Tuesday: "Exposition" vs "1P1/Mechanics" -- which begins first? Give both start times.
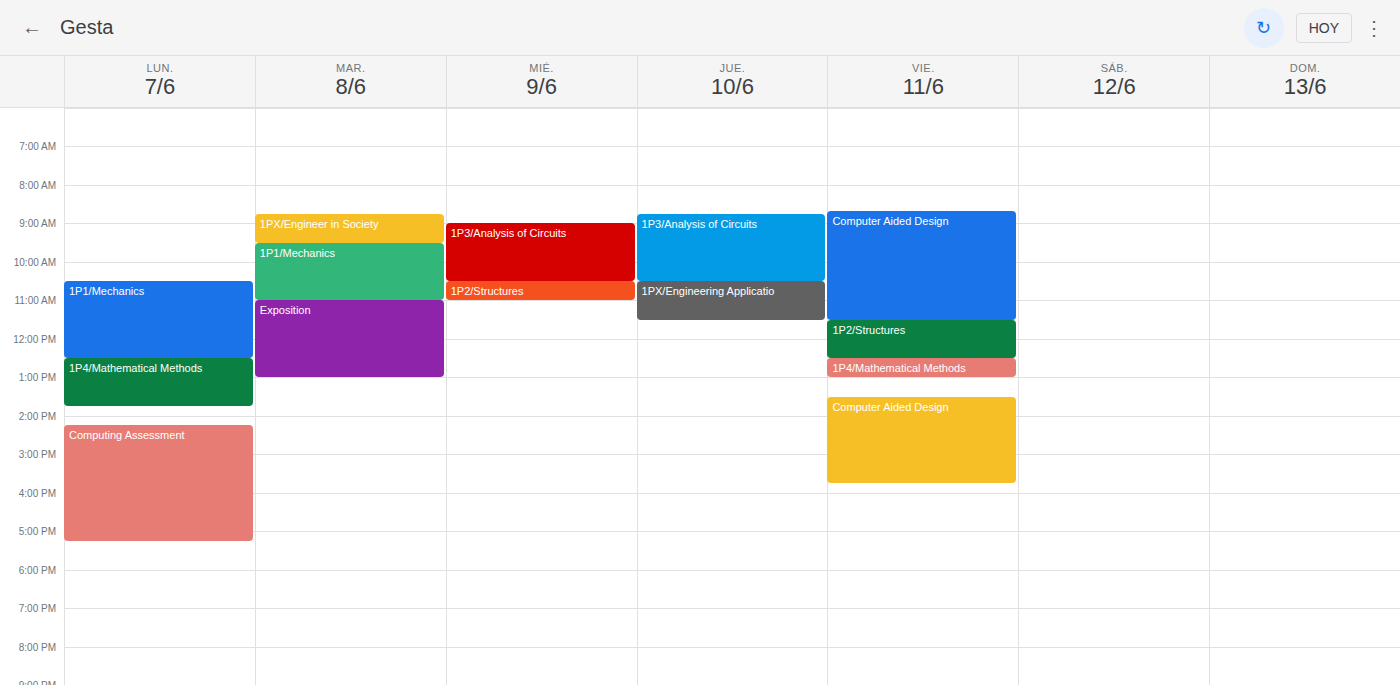
"1P1/Mechanics" 9:30 AM; "Exposition" 11:00 AM.